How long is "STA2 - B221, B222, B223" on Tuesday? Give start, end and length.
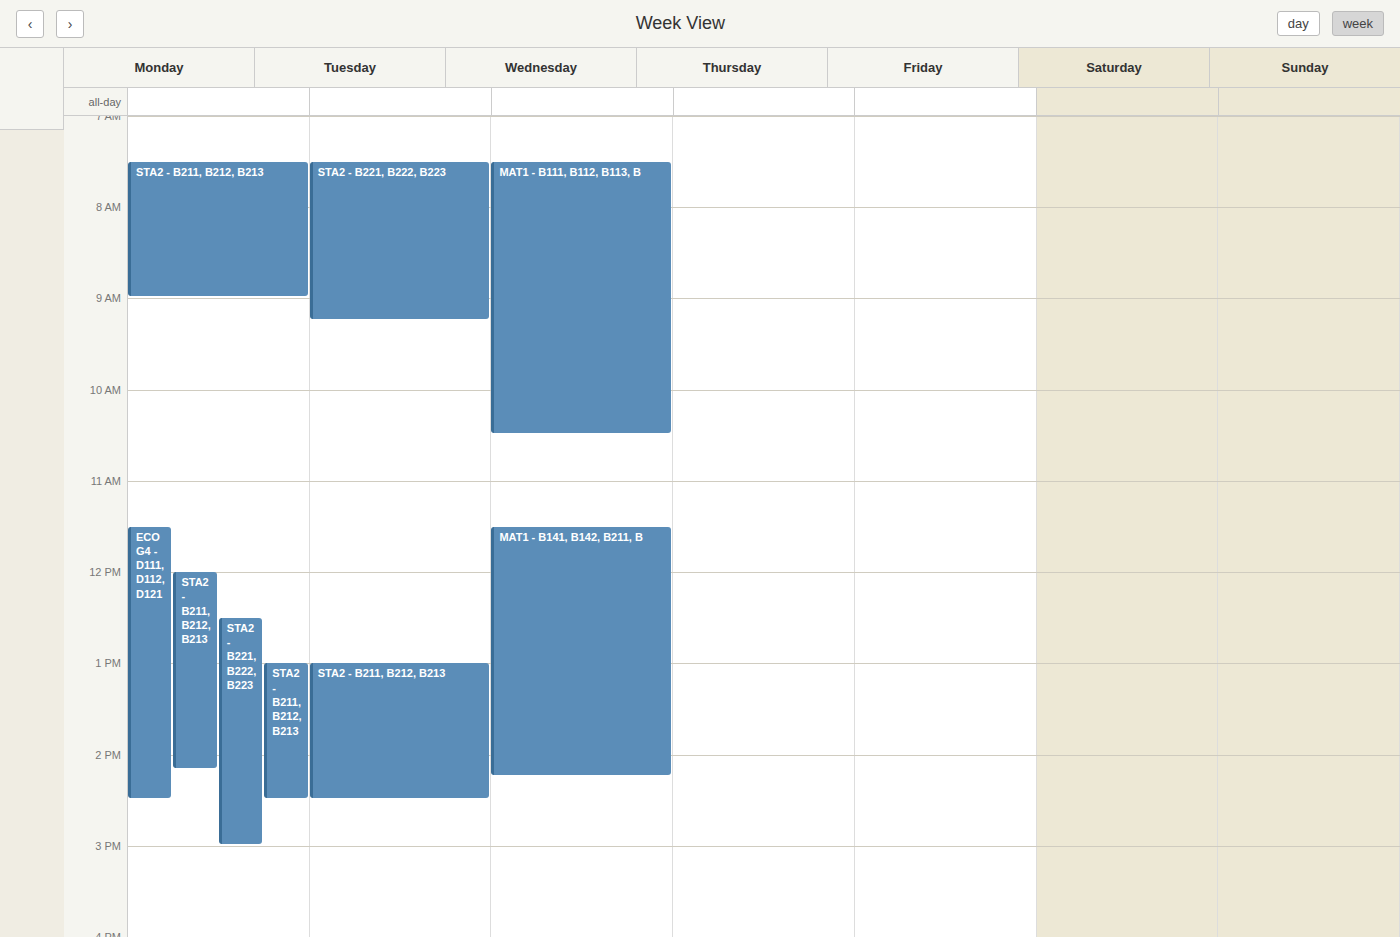
7:30 AM to 9:15 AM, 1 hour 45 minutes